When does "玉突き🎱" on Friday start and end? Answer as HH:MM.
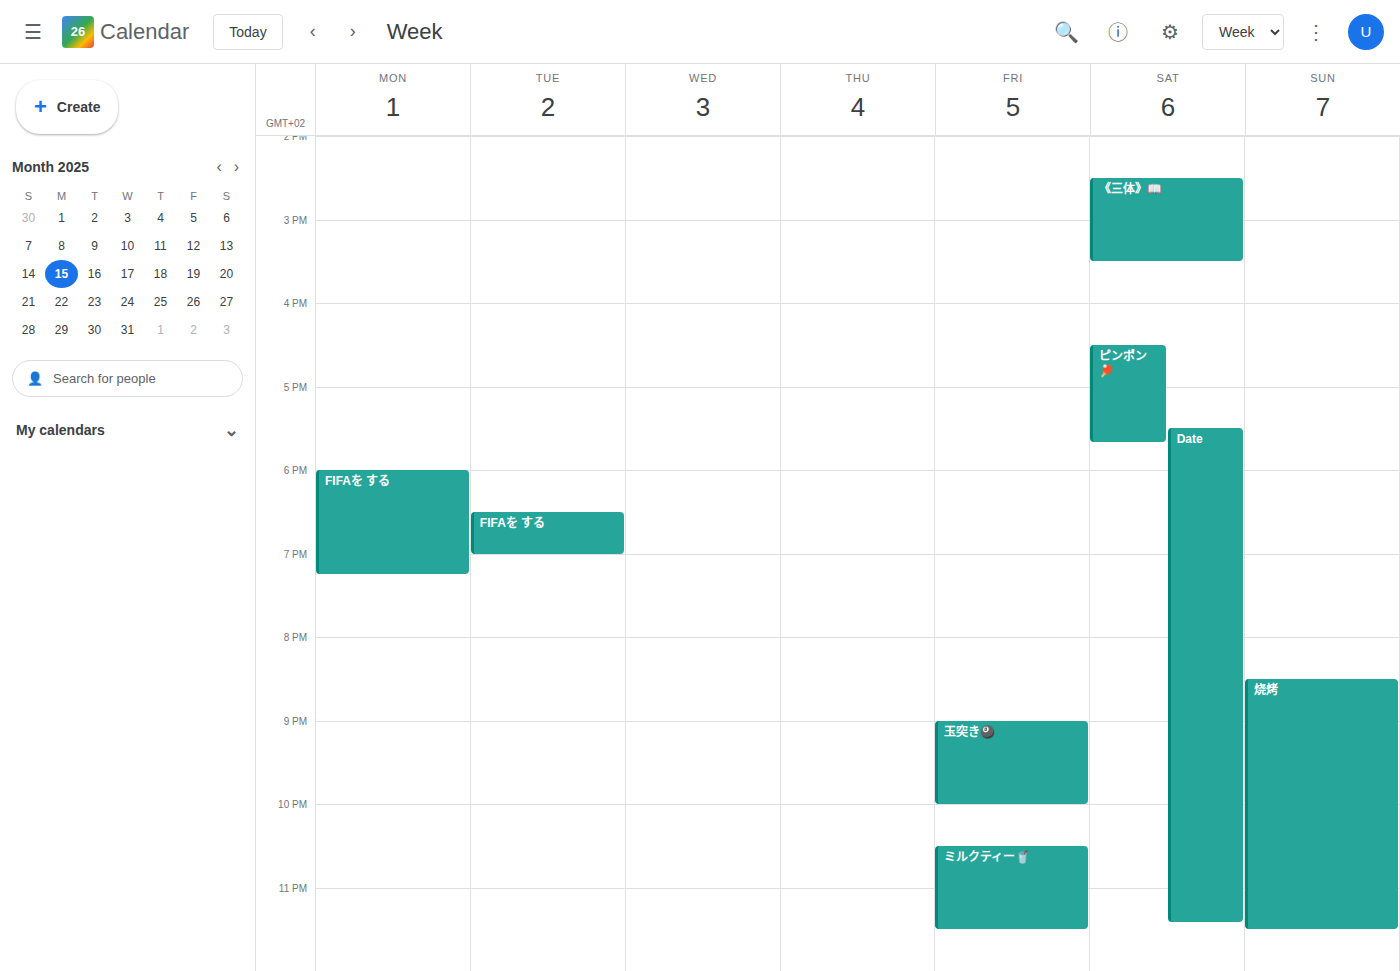
21:00 to 22:00